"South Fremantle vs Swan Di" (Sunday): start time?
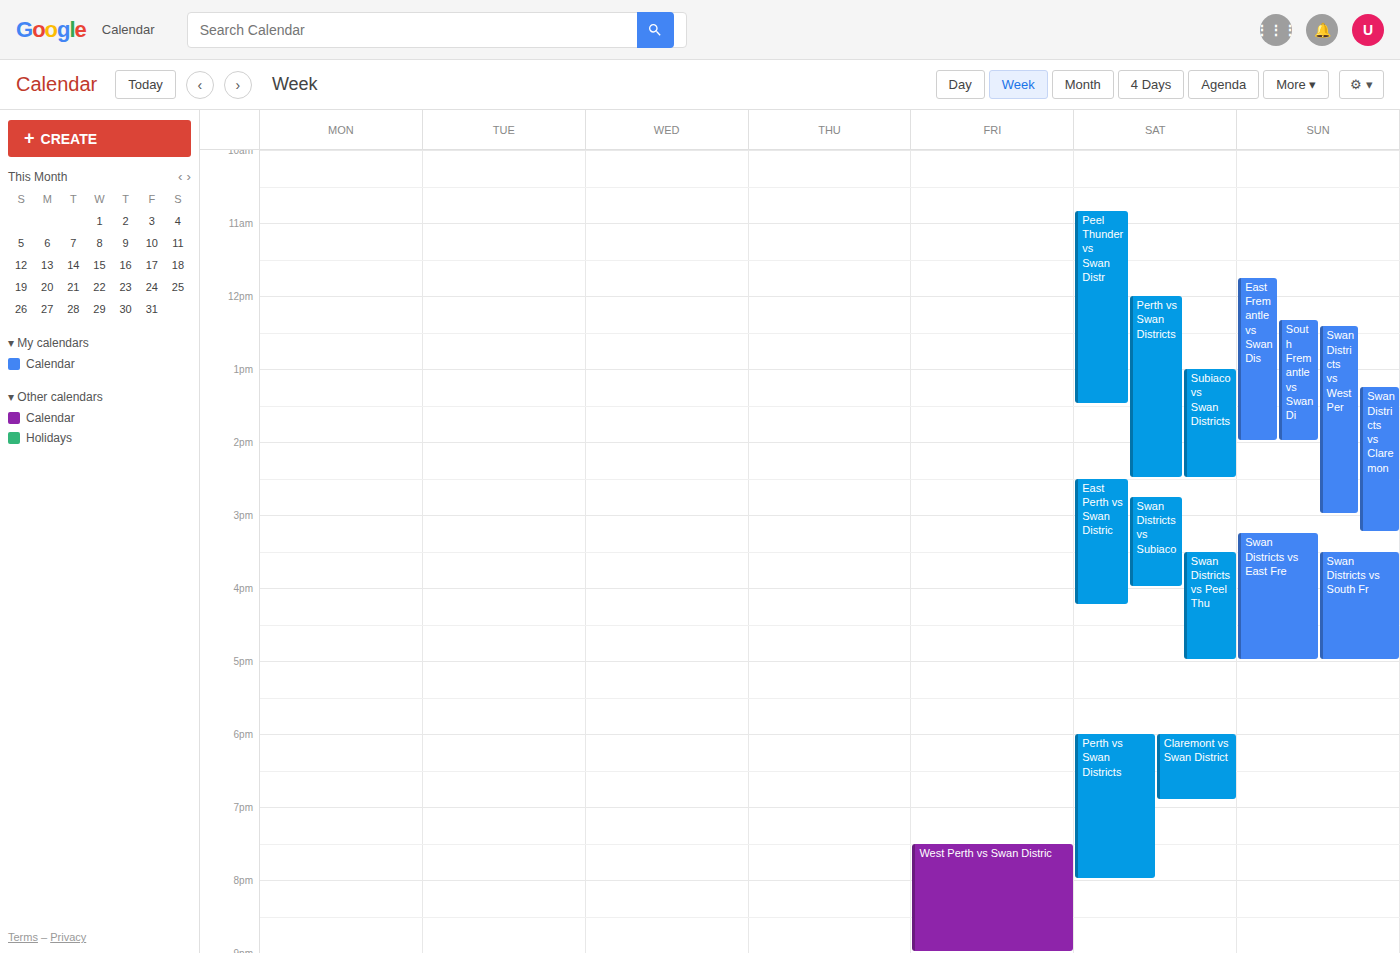
12:20 PM